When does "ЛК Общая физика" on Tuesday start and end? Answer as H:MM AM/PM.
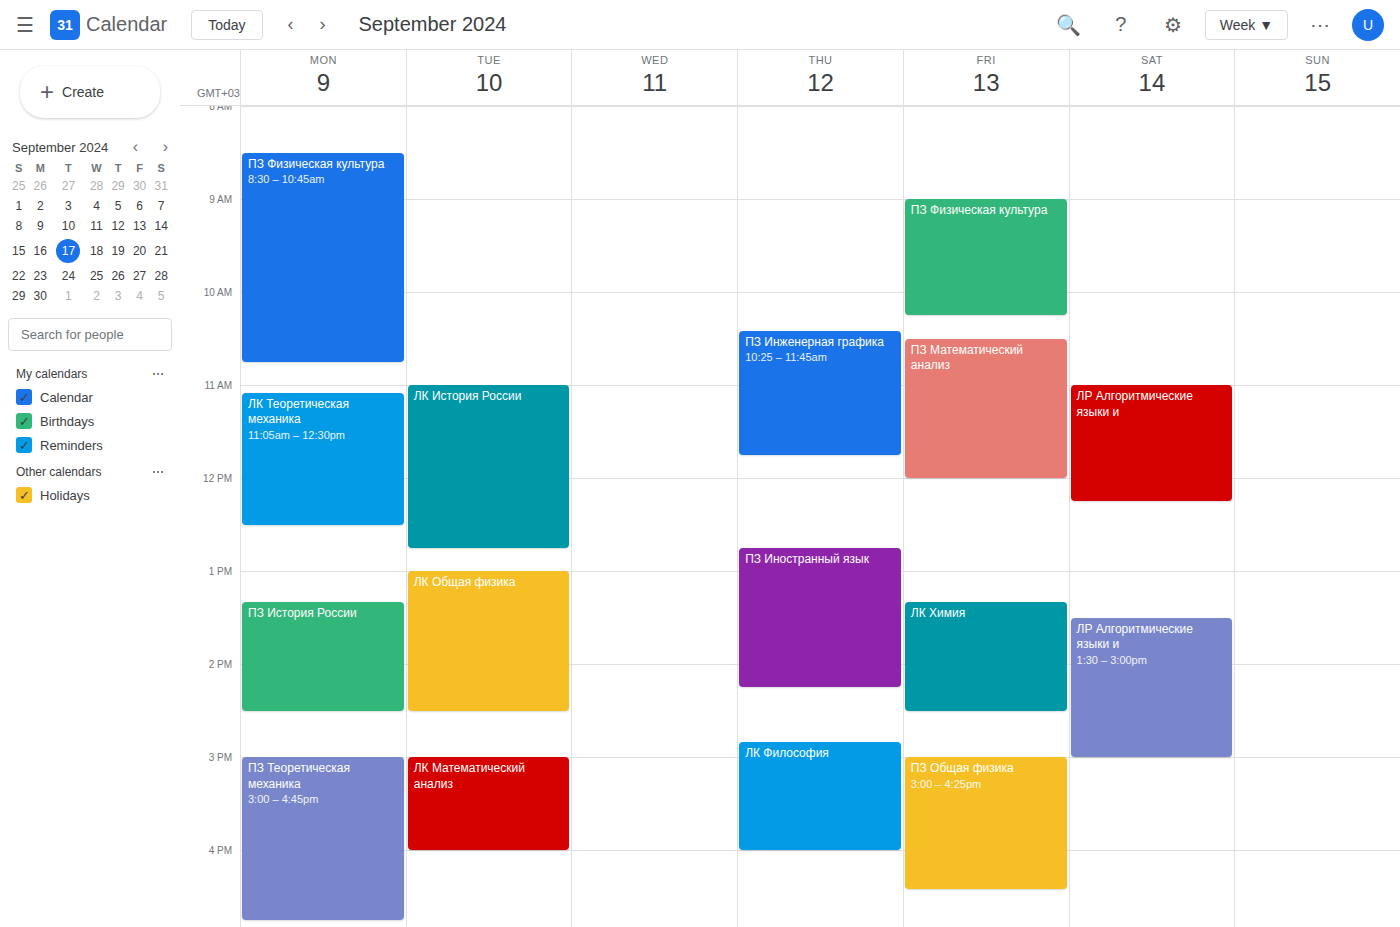
1:00 PM to 2:30 PM